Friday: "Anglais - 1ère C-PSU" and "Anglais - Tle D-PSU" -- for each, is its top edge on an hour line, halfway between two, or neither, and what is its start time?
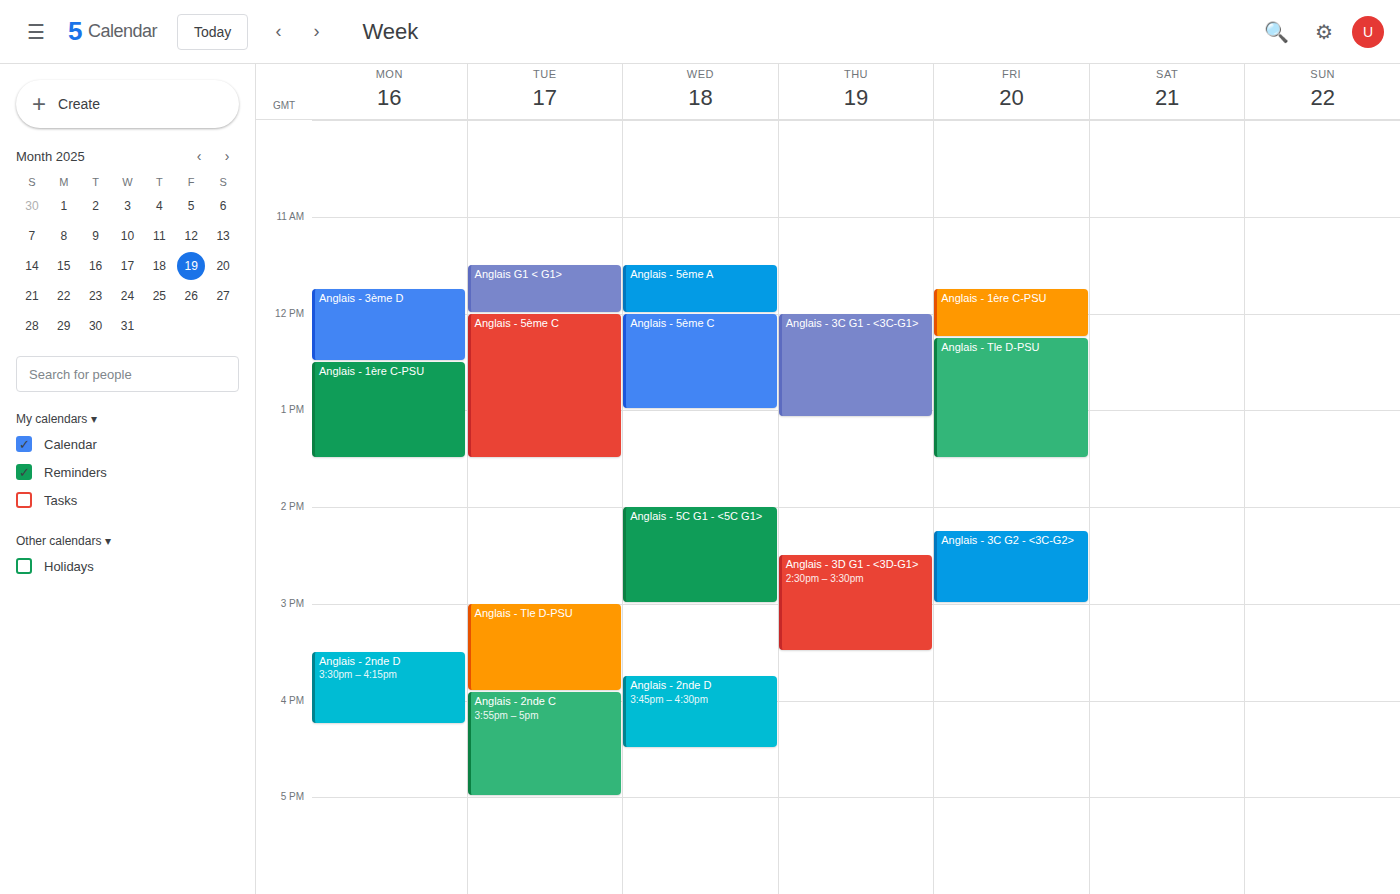
"Anglais - 1ère C-PSU": 11:45 AM, neither: three quarters of the way from the 11 AM line to the 12 PM line. "Anglais - Tle D-PSU": 12:15 PM, neither: a quarter of the way from the 12 PM line to the 1 PM line.